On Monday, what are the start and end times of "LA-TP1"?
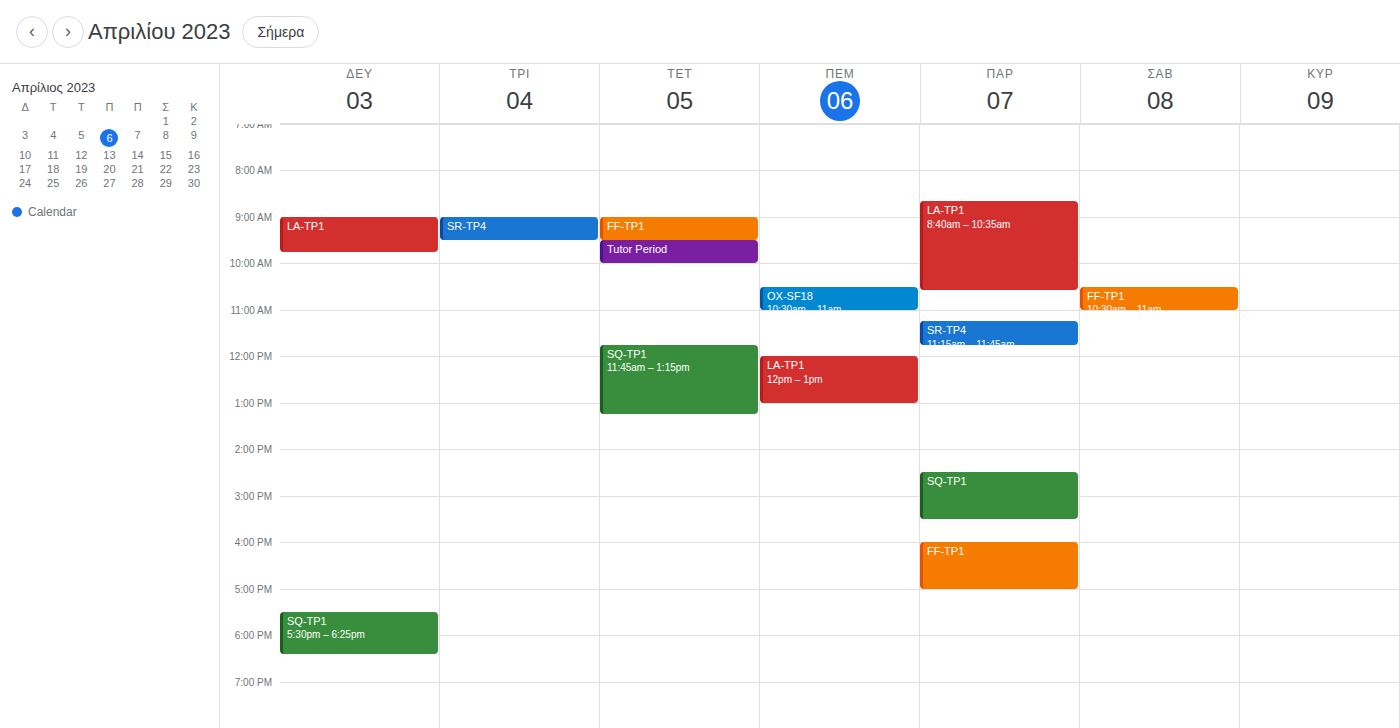
9:00 AM to 9:45 AM